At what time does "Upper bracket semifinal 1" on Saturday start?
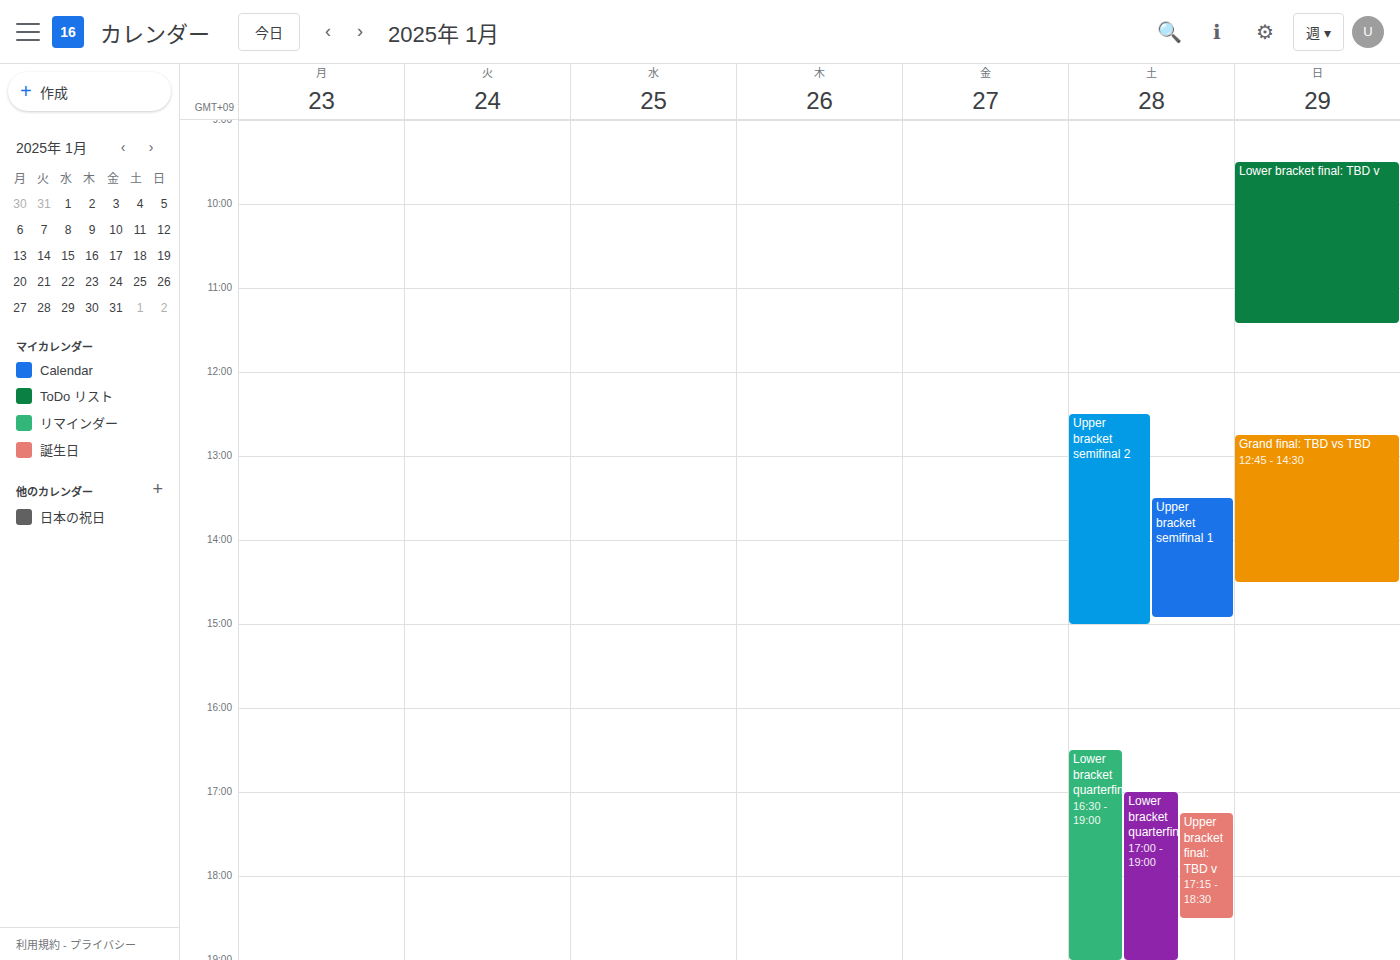
1:30 PM